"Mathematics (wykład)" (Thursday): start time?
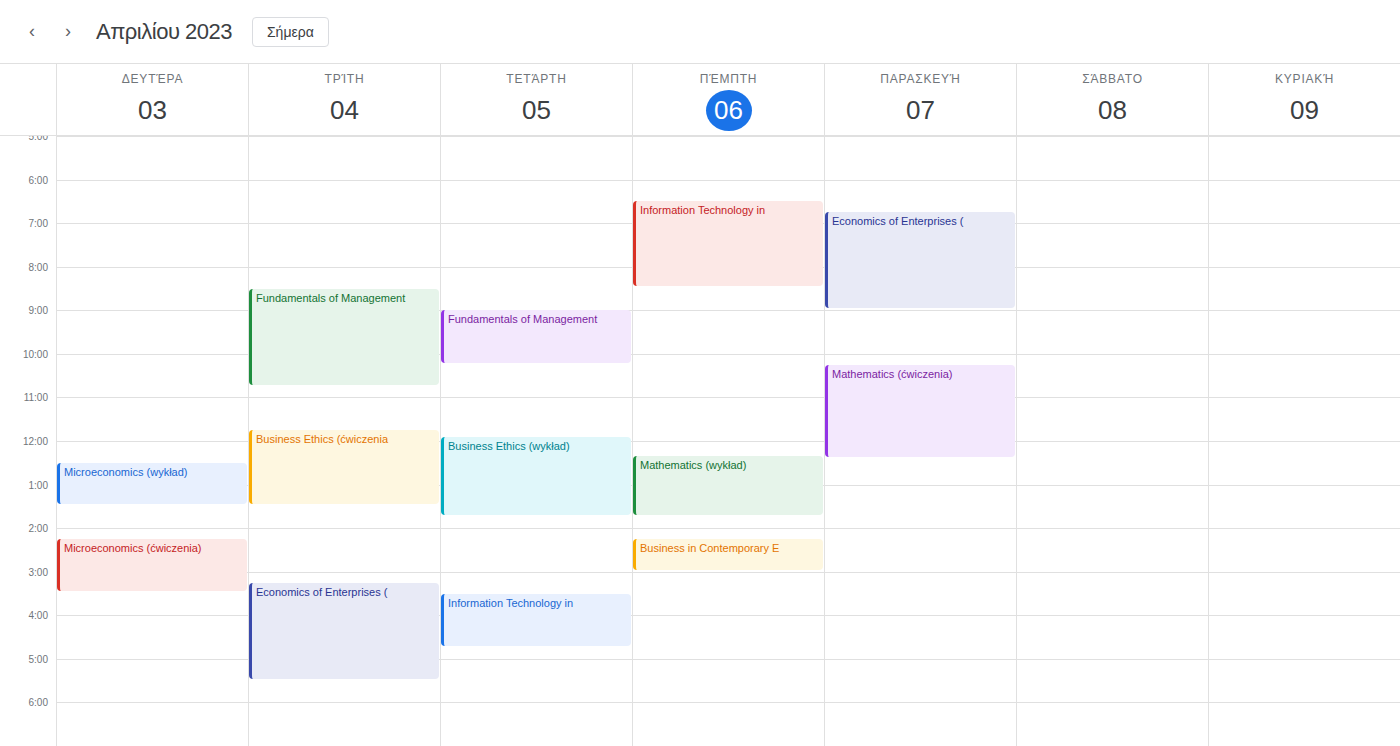
12:20 PM